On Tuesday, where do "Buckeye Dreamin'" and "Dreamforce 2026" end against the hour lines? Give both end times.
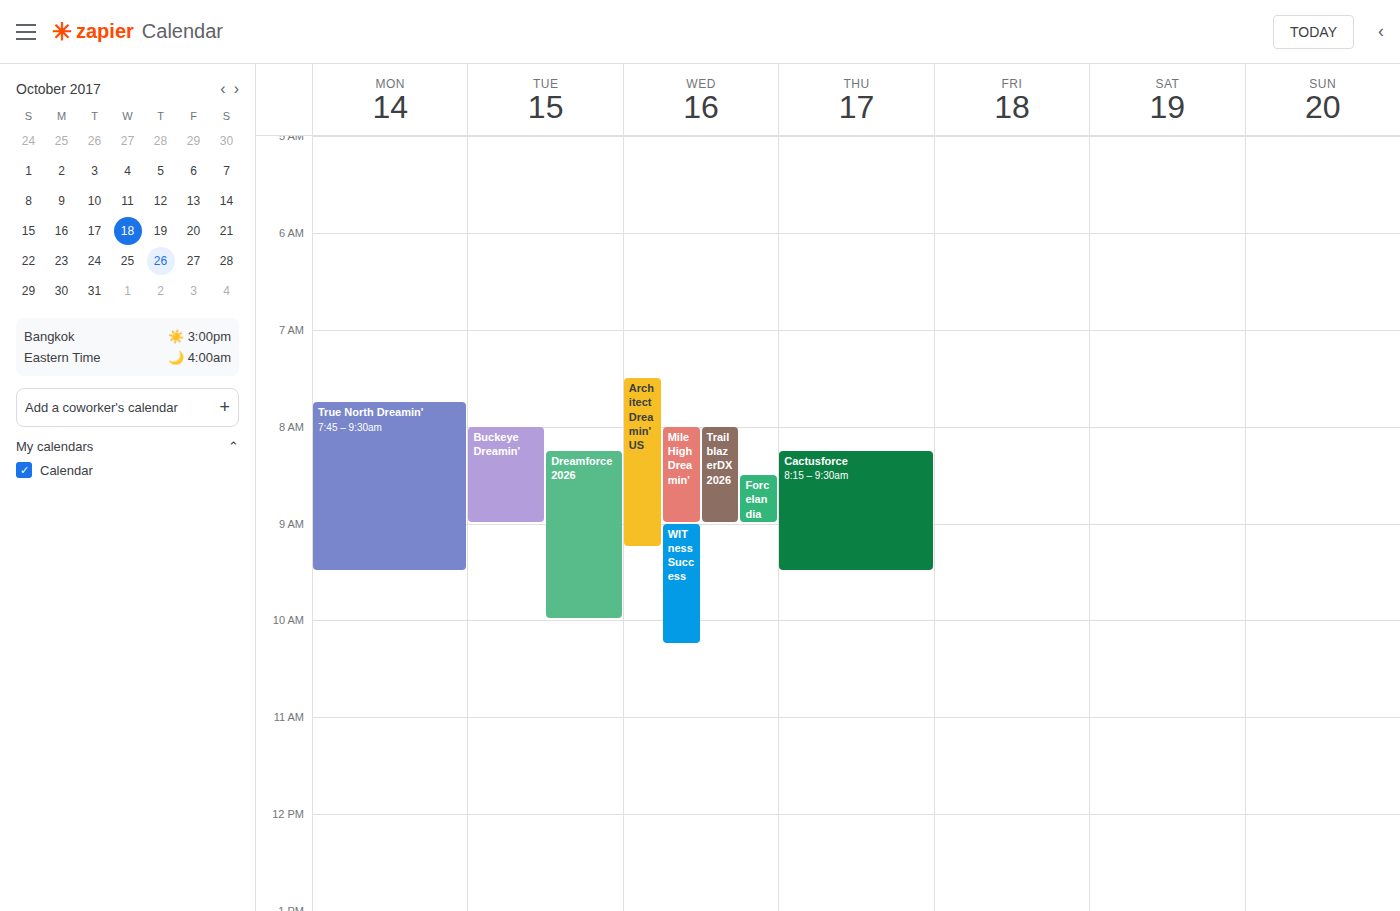
"Buckeye Dreamin'": 09:00, exactly on the 09:00 line. "Dreamforce 2026": 10:00, exactly on the 10:00 line.